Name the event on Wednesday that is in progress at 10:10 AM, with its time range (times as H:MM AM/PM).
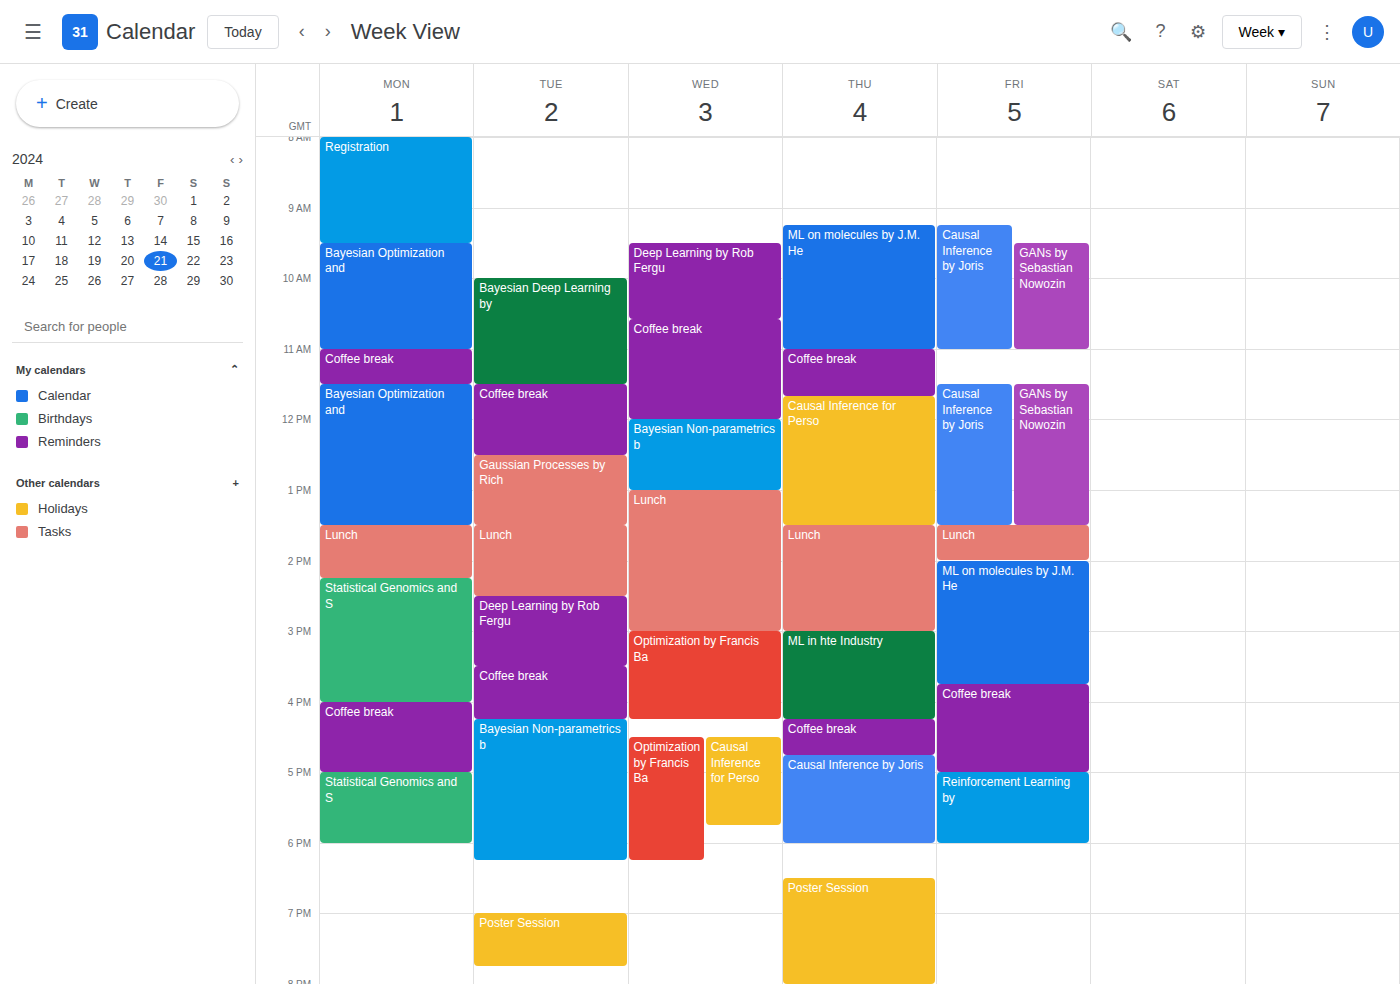
"Deep Learning by Rob Fergu", 9:30 AM to 10:35 AM